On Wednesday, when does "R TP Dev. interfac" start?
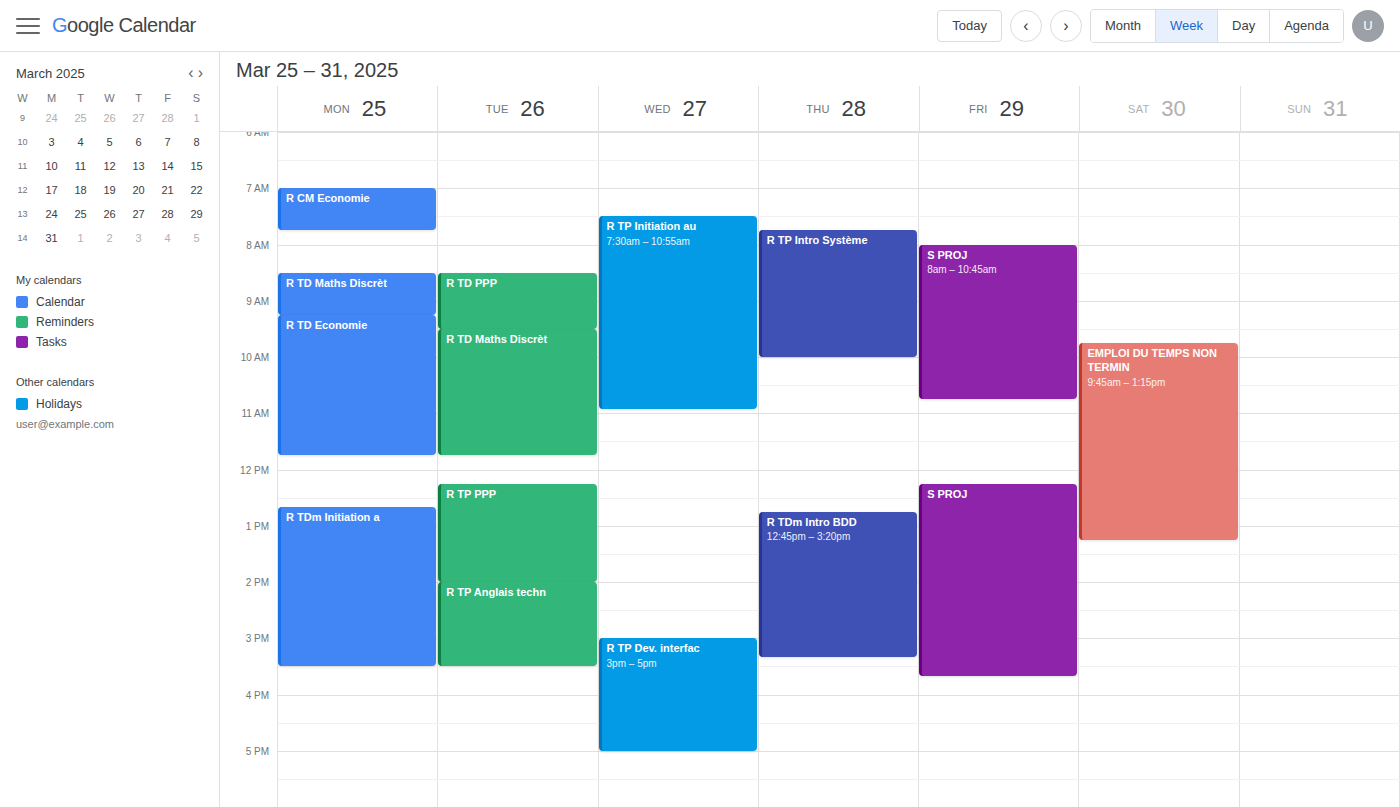
3:00 PM